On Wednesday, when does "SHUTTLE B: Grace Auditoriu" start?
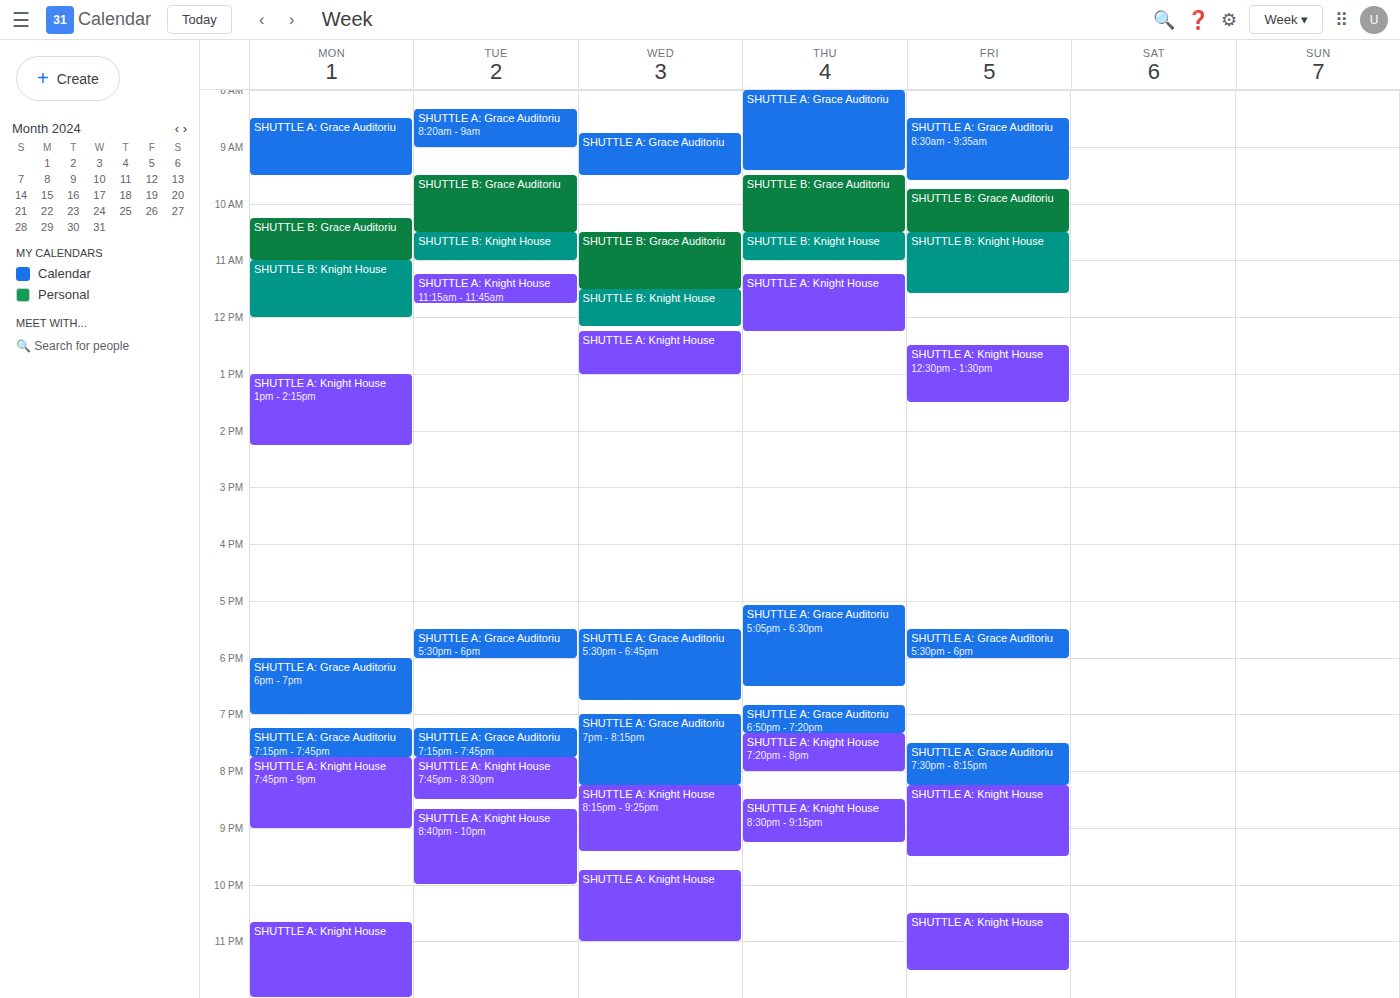
10:30 AM